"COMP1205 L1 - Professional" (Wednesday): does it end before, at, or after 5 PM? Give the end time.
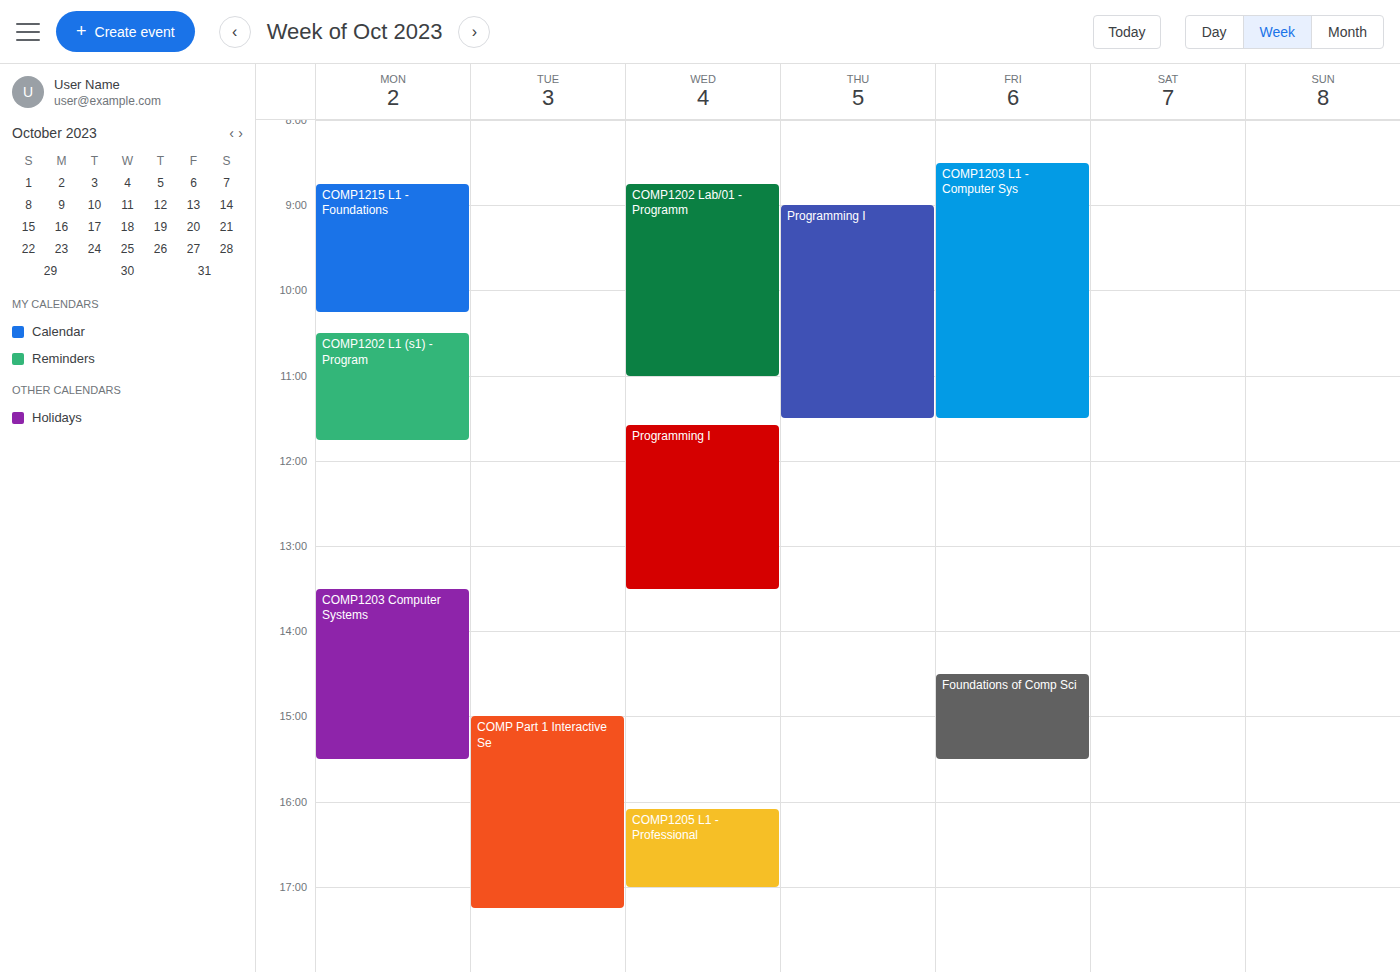
5:00 PM -- exactly at 5 PM, on the 5 PM line.